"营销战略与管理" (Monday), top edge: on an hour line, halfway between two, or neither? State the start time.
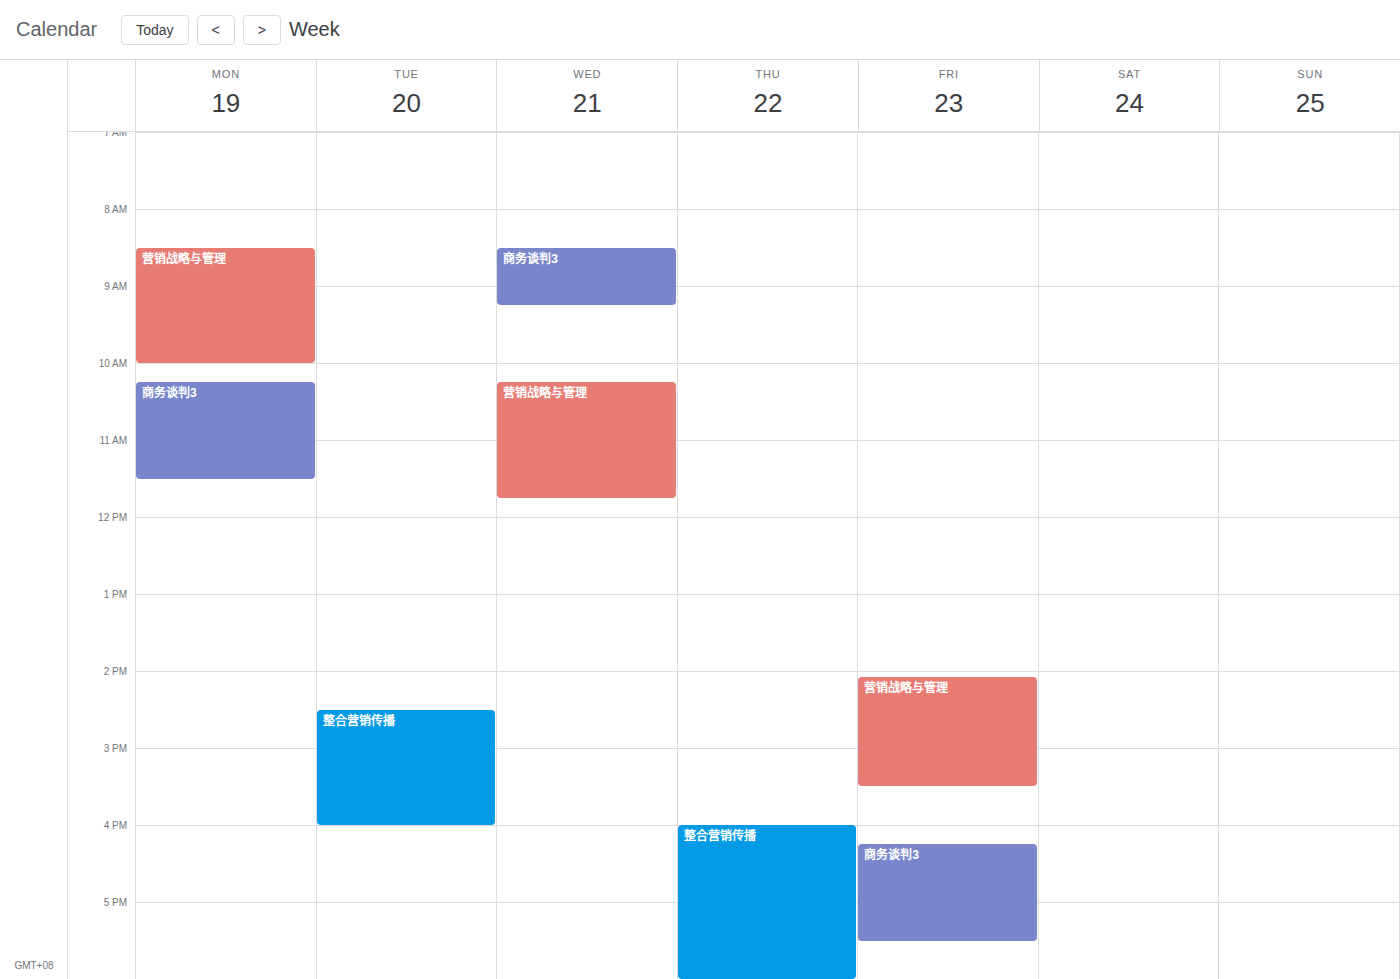
8:30 AM -- halfway between the 8 AM and 9 AM lines.